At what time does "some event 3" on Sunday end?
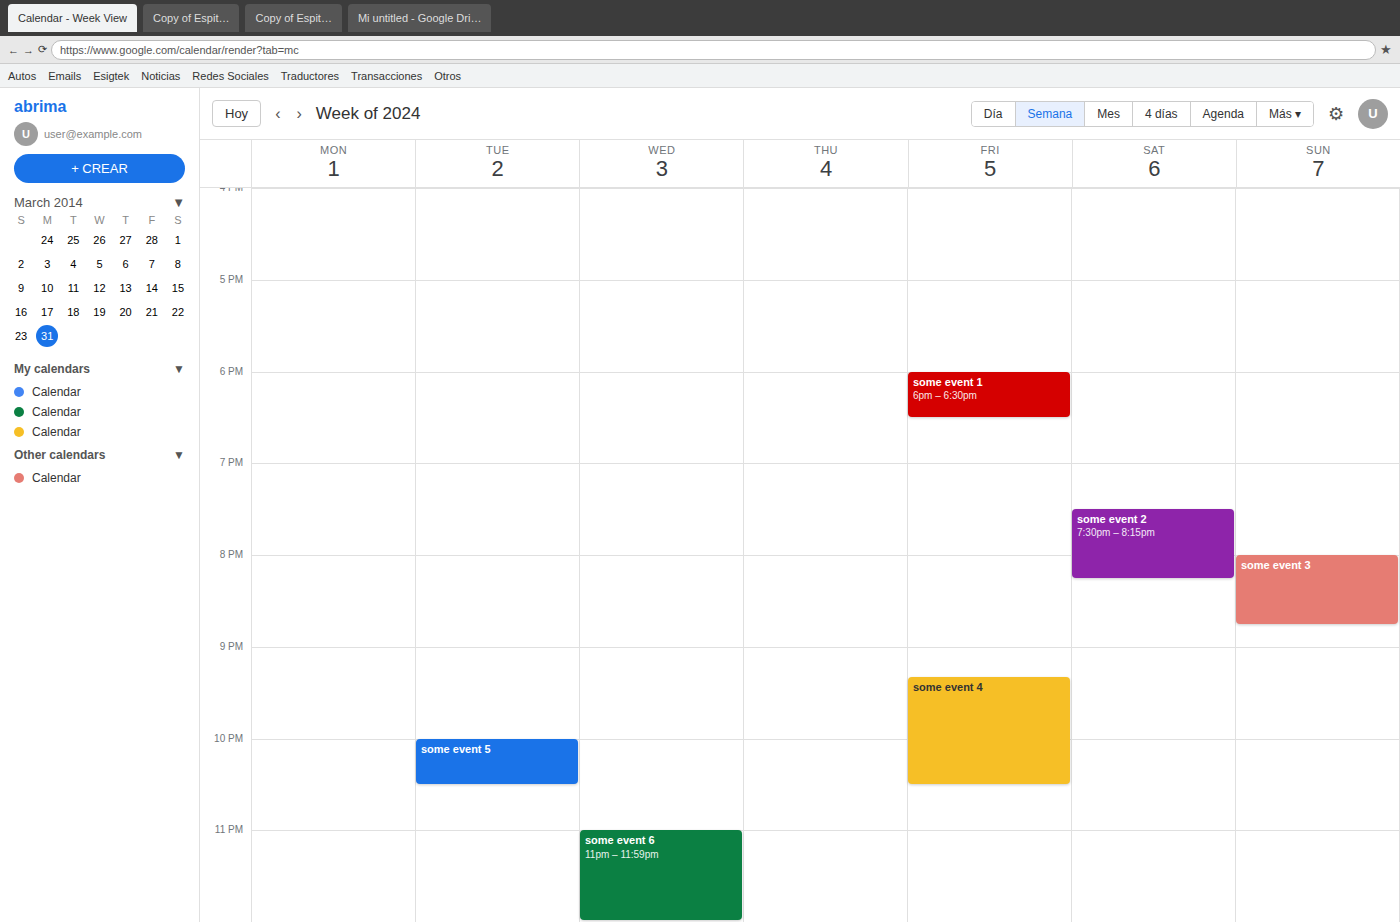
8:45 PM